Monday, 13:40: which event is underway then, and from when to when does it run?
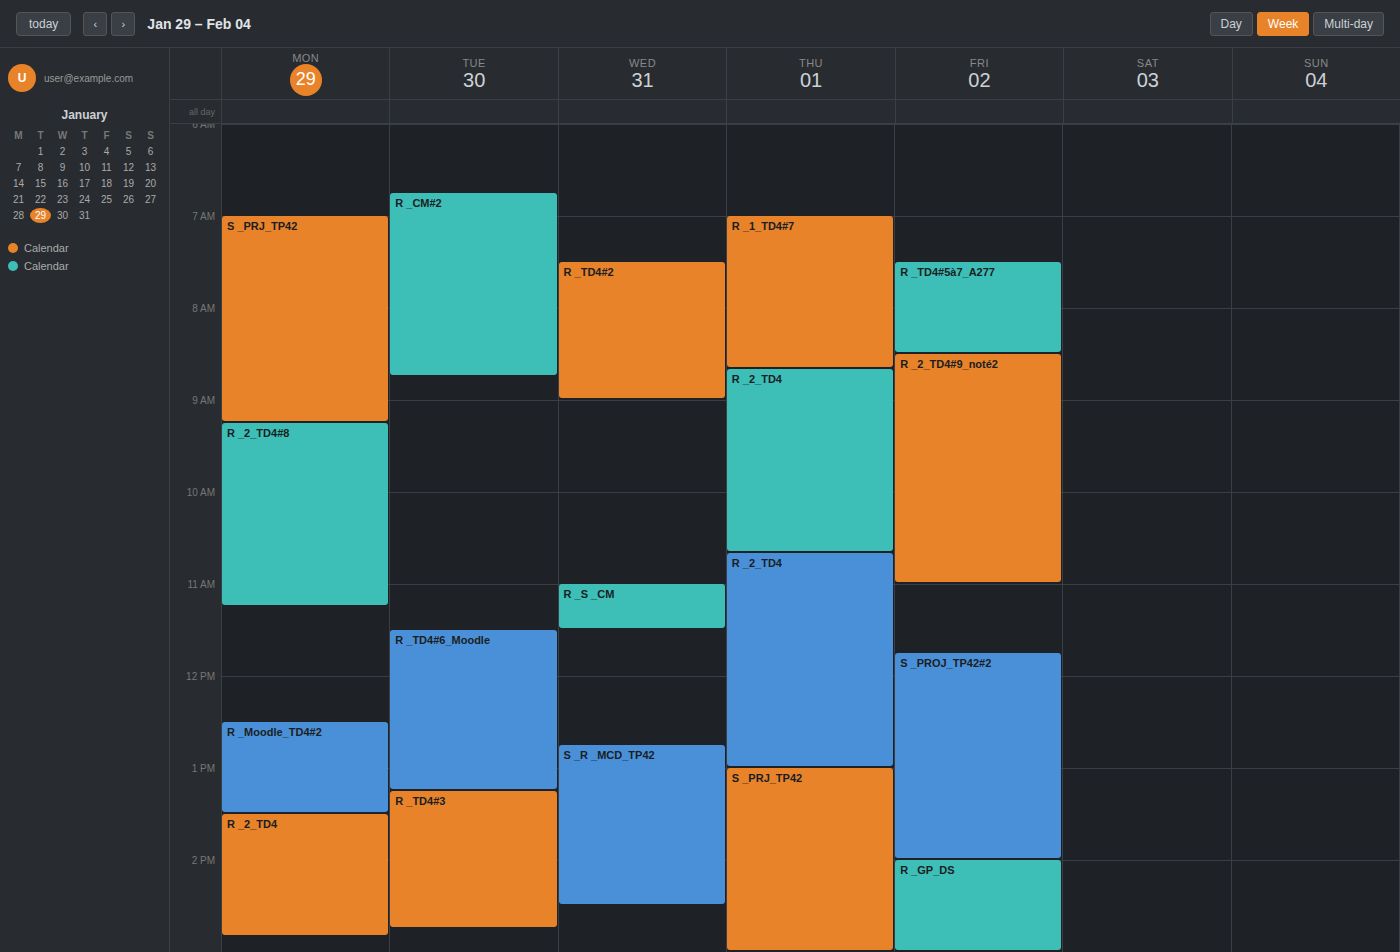
"R _2_TD4", 13:30 to 14:50